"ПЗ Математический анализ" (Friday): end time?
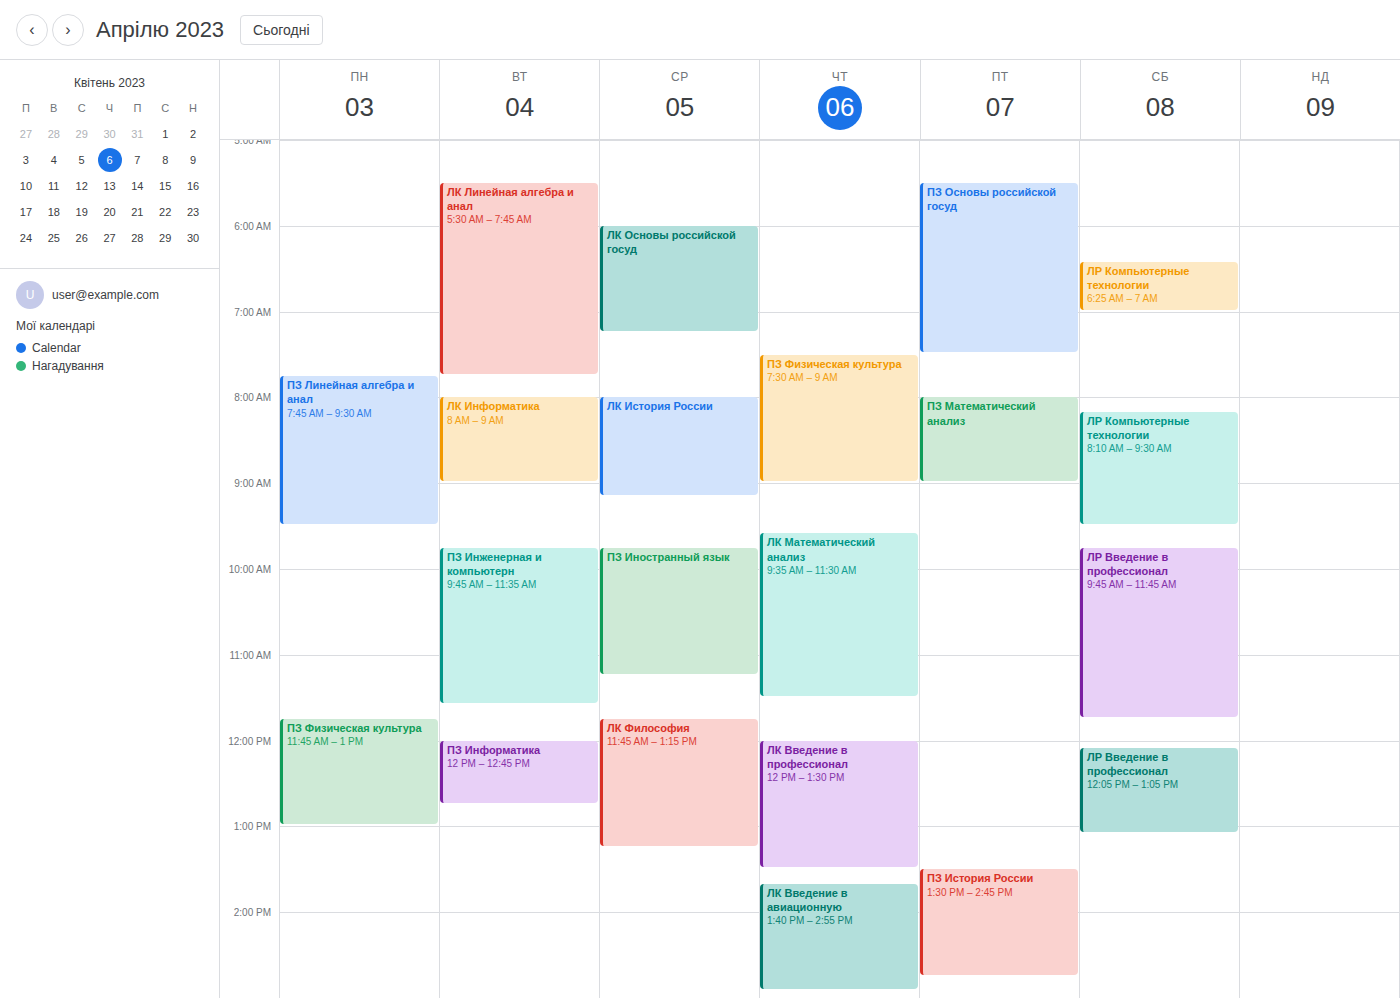
9:00 AM